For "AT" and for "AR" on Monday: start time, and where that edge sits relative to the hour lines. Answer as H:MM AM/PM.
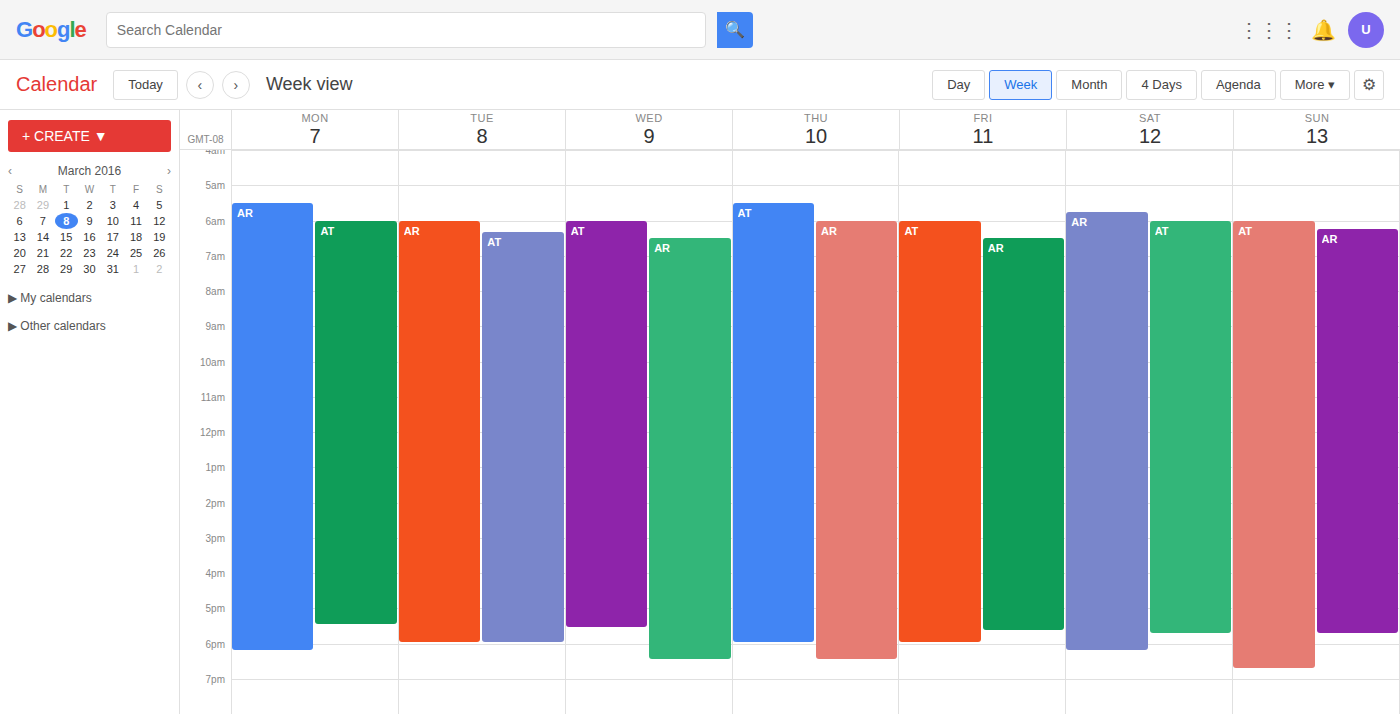
"AT": 6:00 AM, exactly on the 6 AM line. "AR": 5:30 AM, halfway between the 5 AM and 6 AM lines.